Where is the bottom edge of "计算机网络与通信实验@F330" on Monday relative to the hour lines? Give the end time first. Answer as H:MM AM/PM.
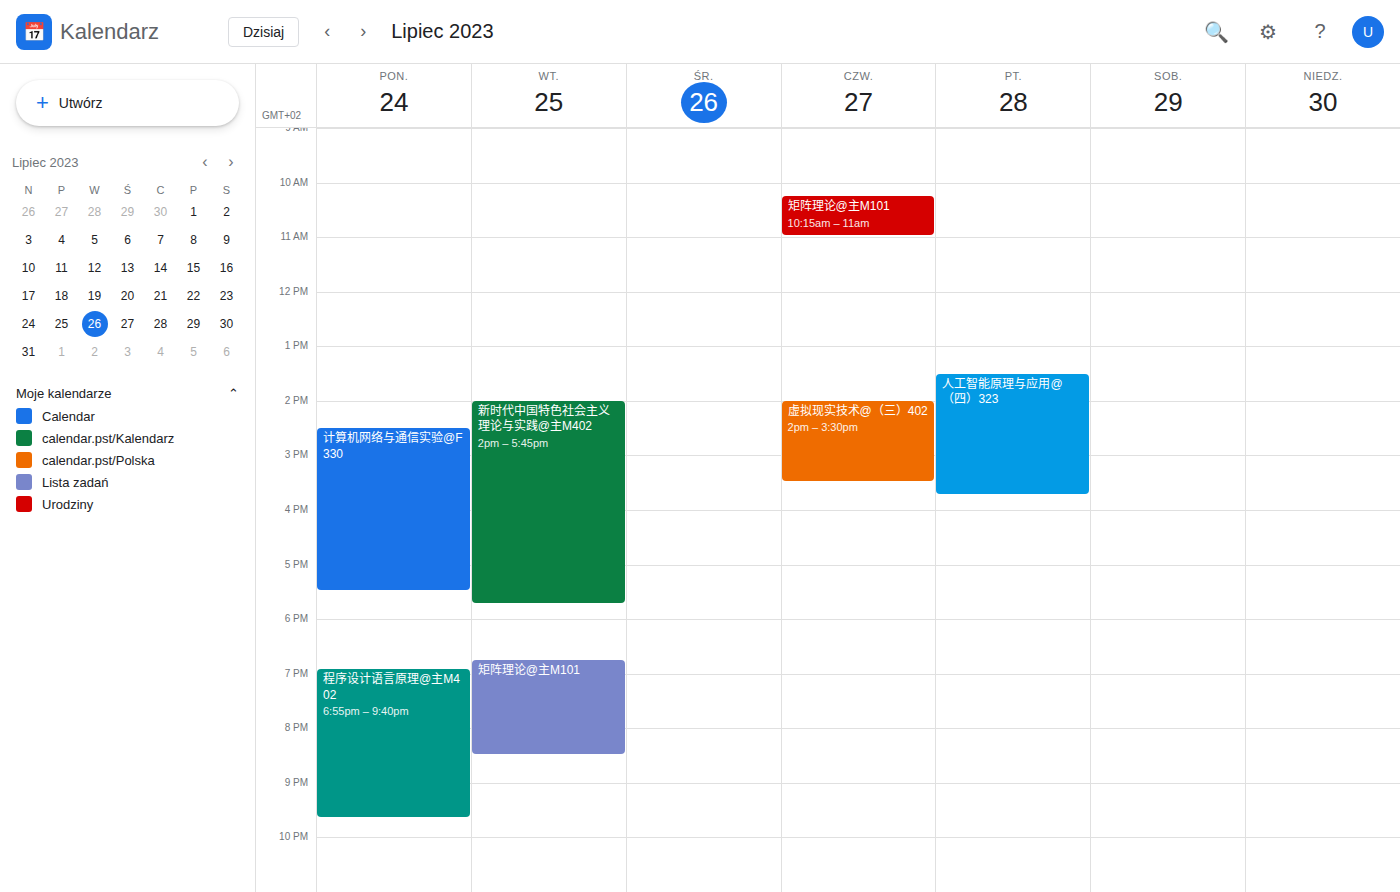
5:30 PM -- halfway between the 5 PM and 6 PM lines.